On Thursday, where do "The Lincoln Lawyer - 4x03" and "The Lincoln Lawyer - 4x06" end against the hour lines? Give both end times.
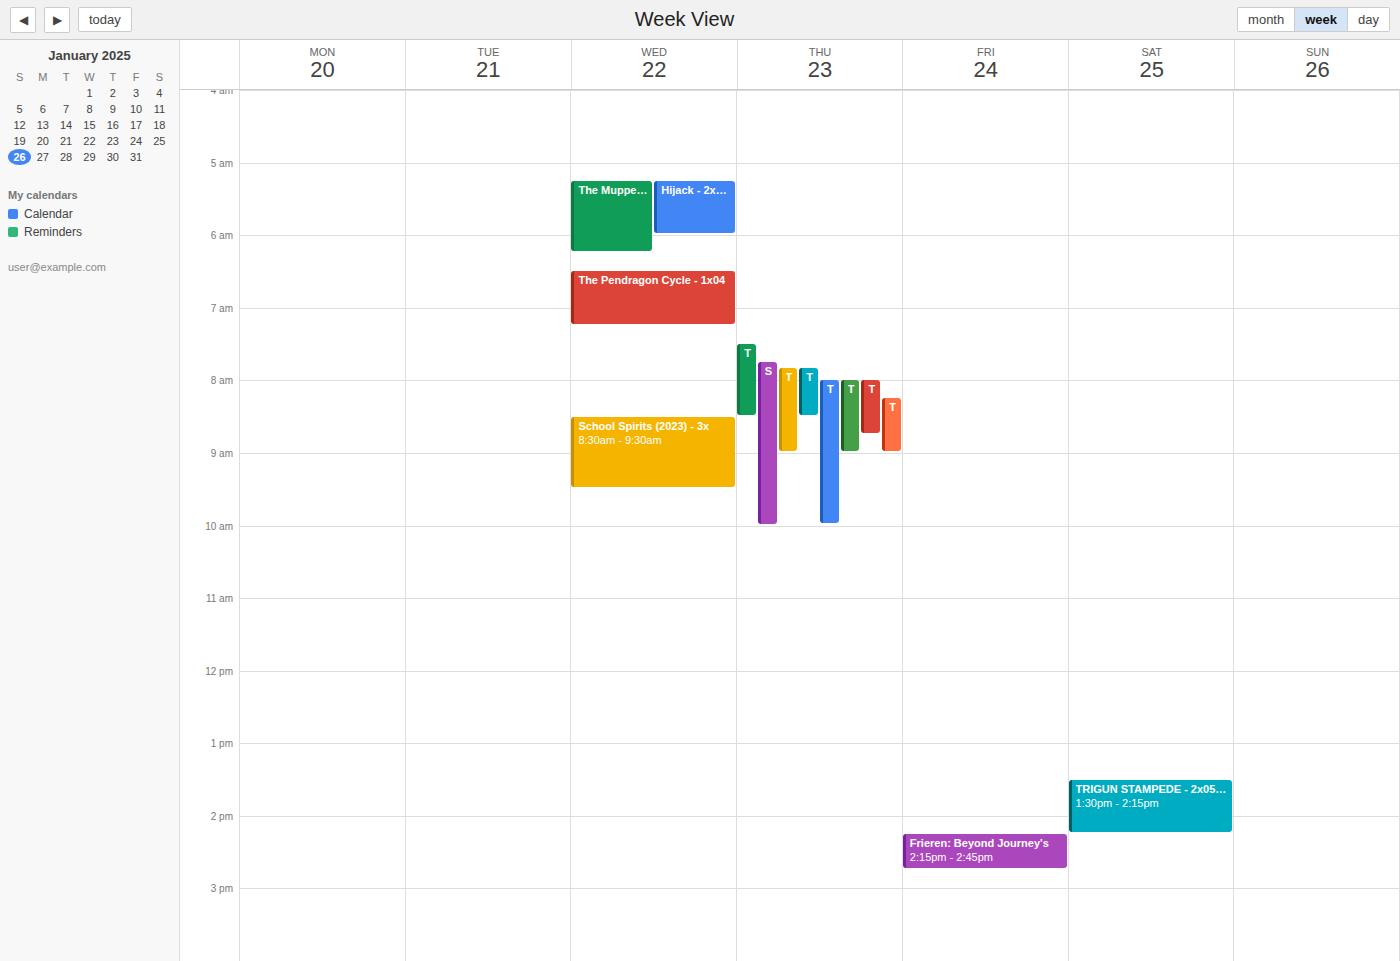
"The Lincoln Lawyer - 4x03": 9:00 AM, exactly on the 9 AM line. "The Lincoln Lawyer - 4x06": 10:00 AM, exactly on the 10 AM line.